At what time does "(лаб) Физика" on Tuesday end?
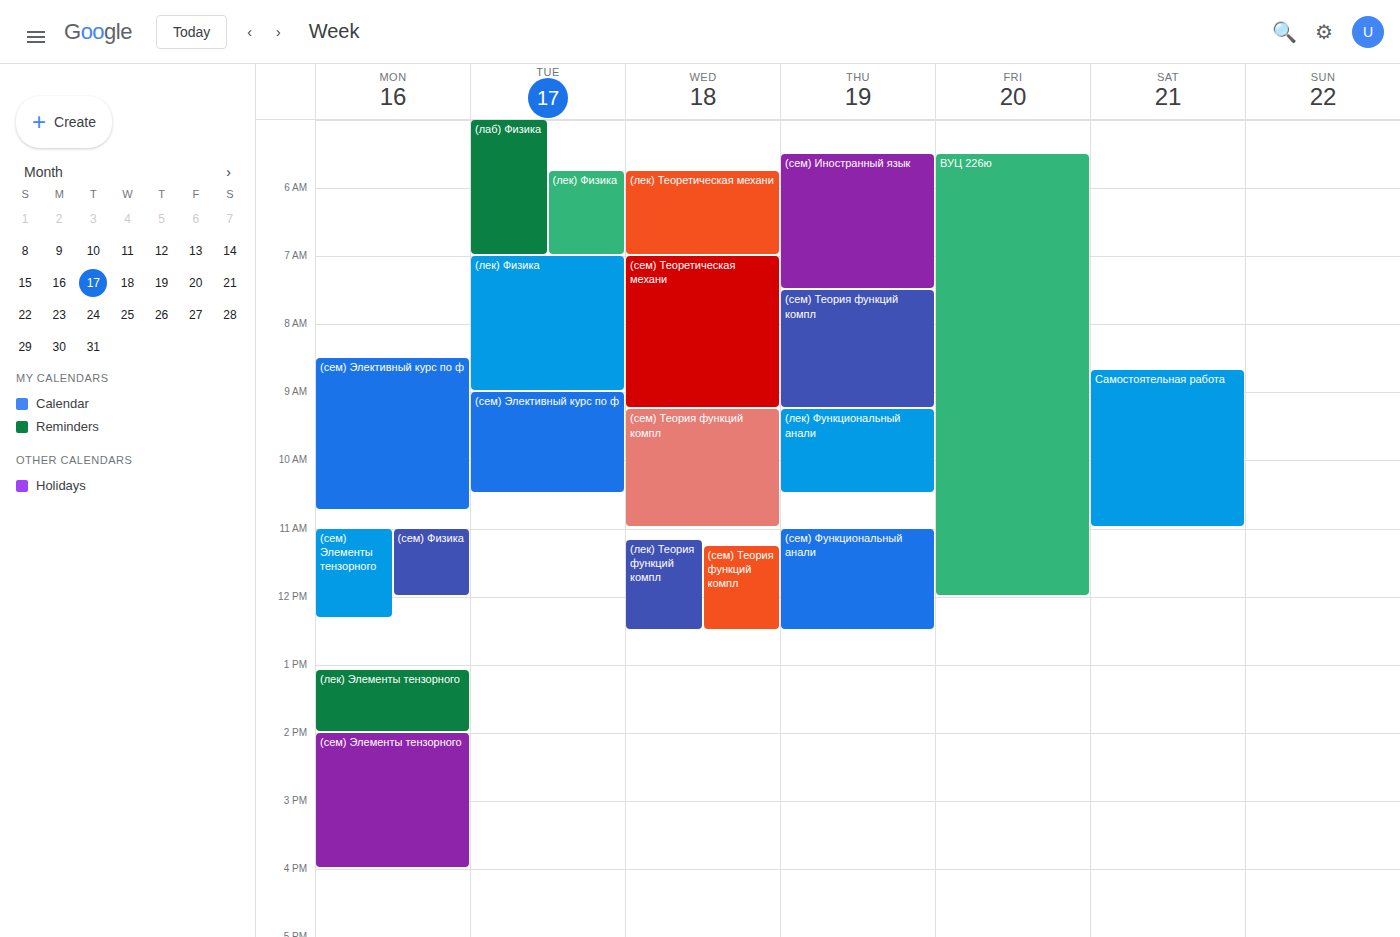
7:00 AM